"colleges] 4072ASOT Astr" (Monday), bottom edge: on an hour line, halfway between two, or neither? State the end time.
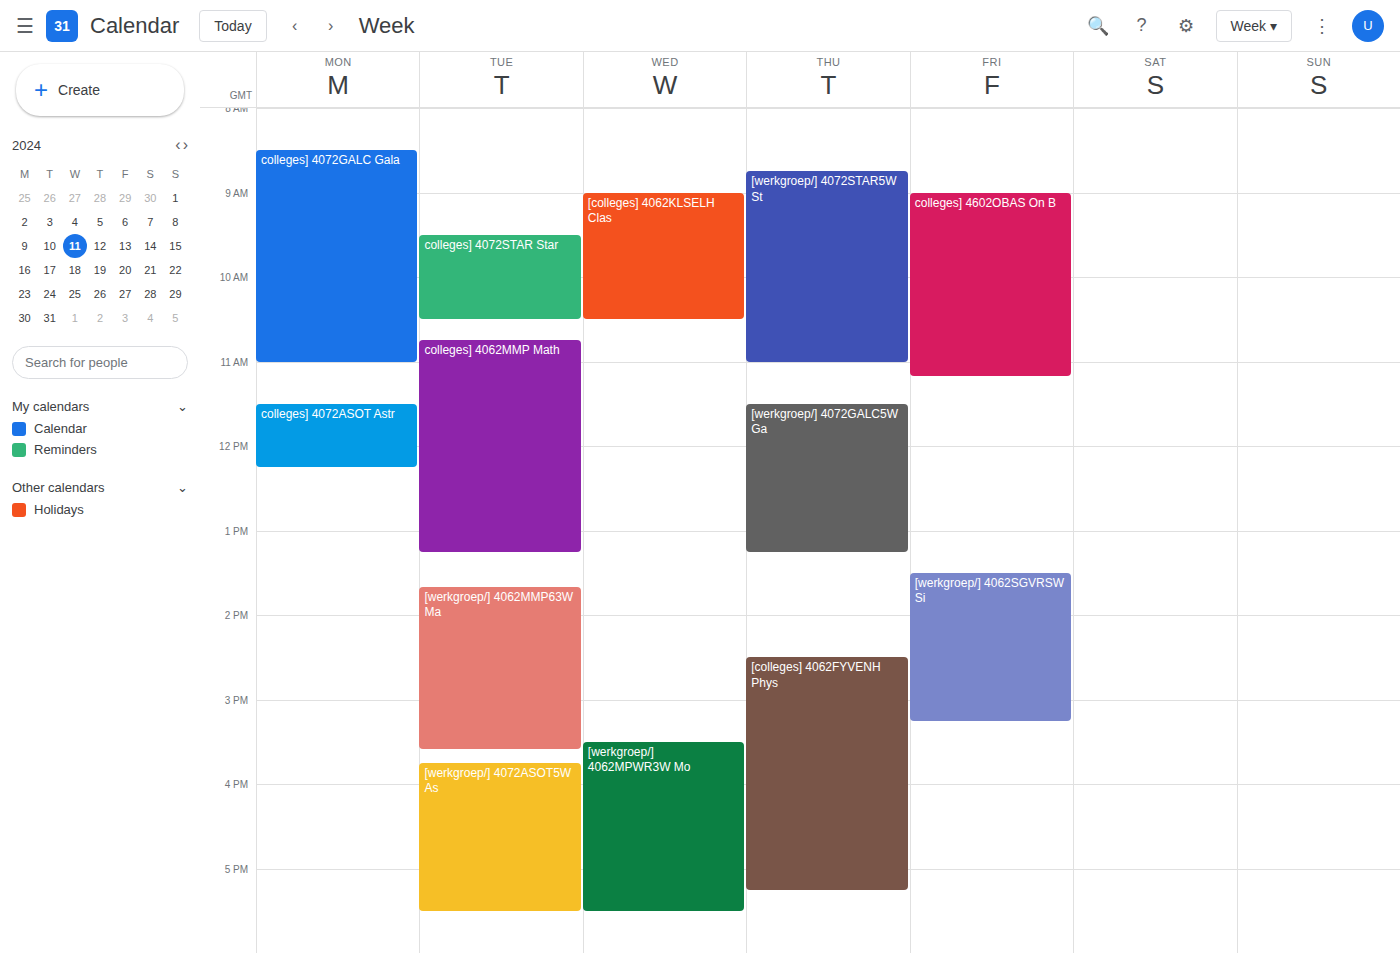
12:15 PM -- neither: a quarter of the way from the 12 PM line to the 1 PM line.